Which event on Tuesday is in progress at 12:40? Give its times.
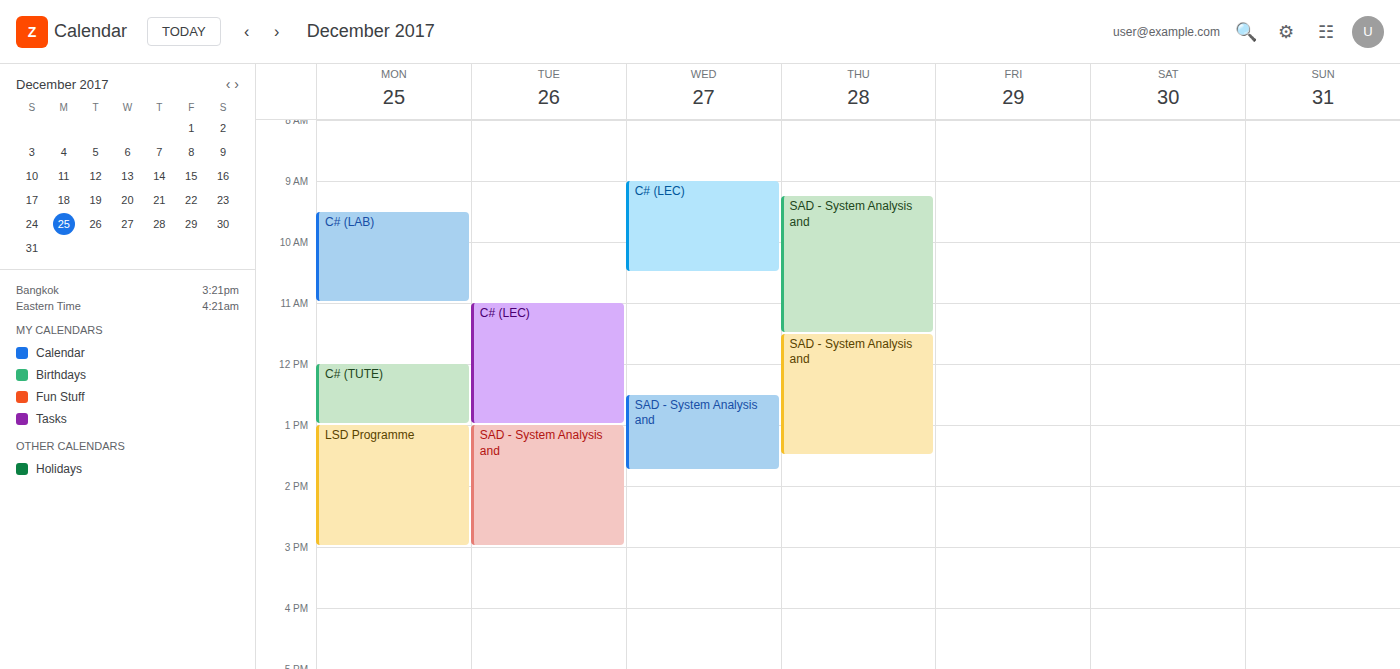
"C# (LEC)", 11:00 to 13:00